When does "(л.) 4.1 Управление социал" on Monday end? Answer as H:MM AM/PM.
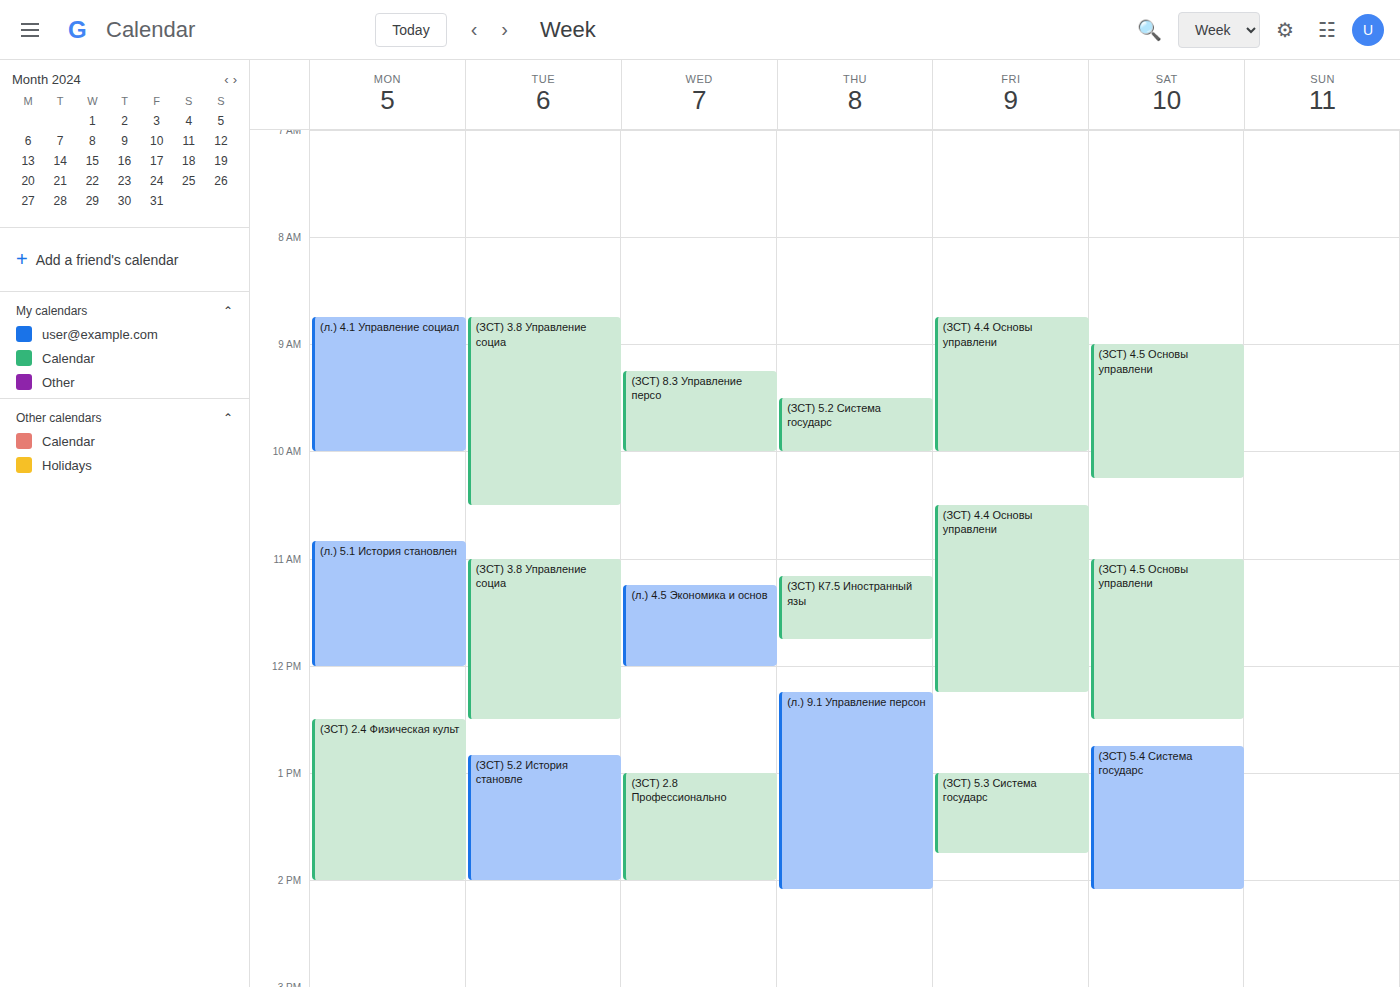
10:00 AM